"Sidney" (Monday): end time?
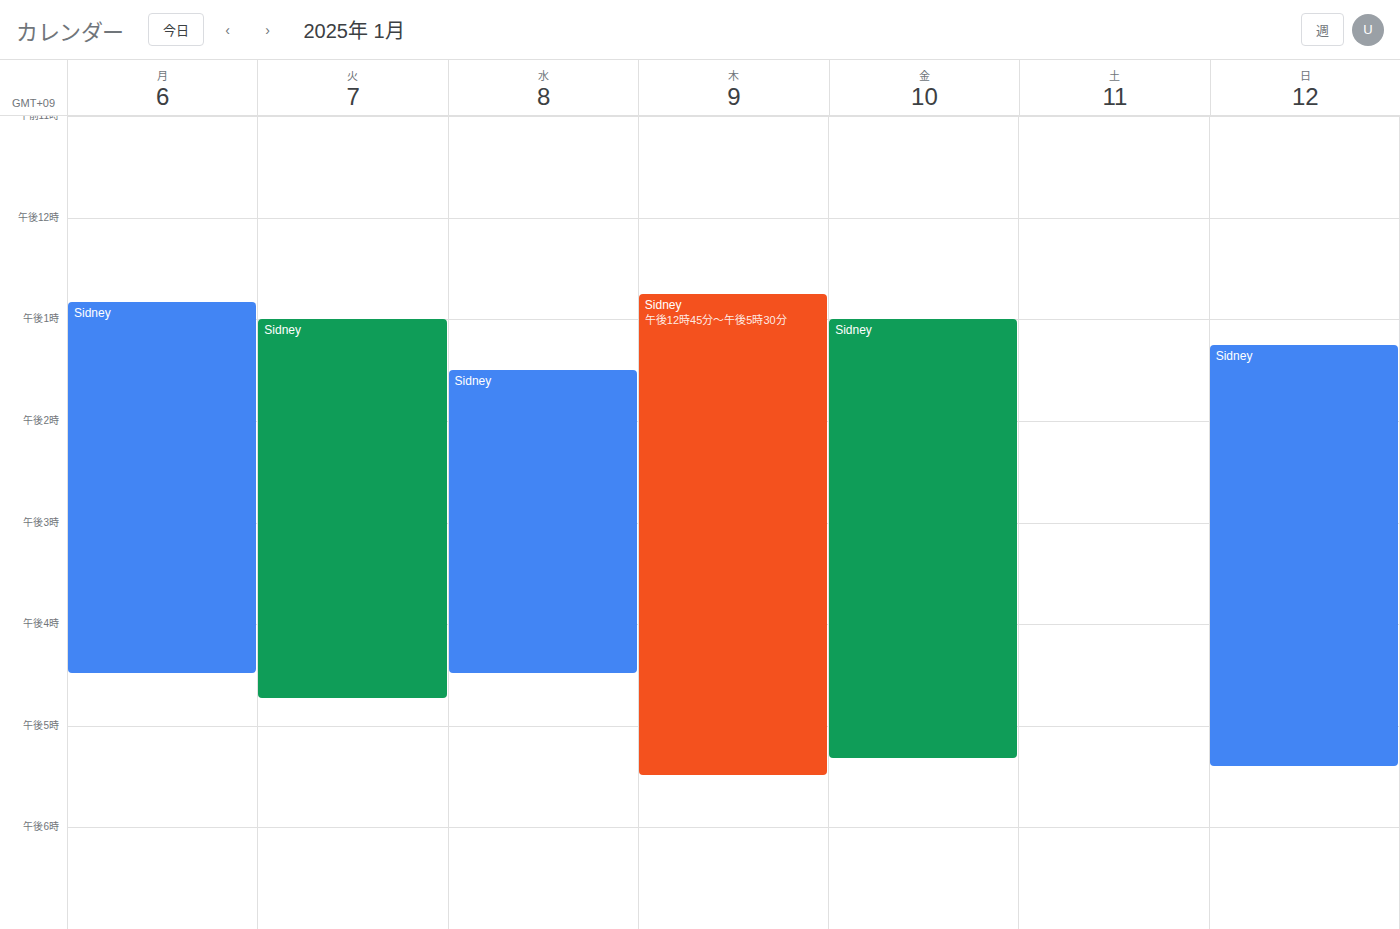
4:30 PM